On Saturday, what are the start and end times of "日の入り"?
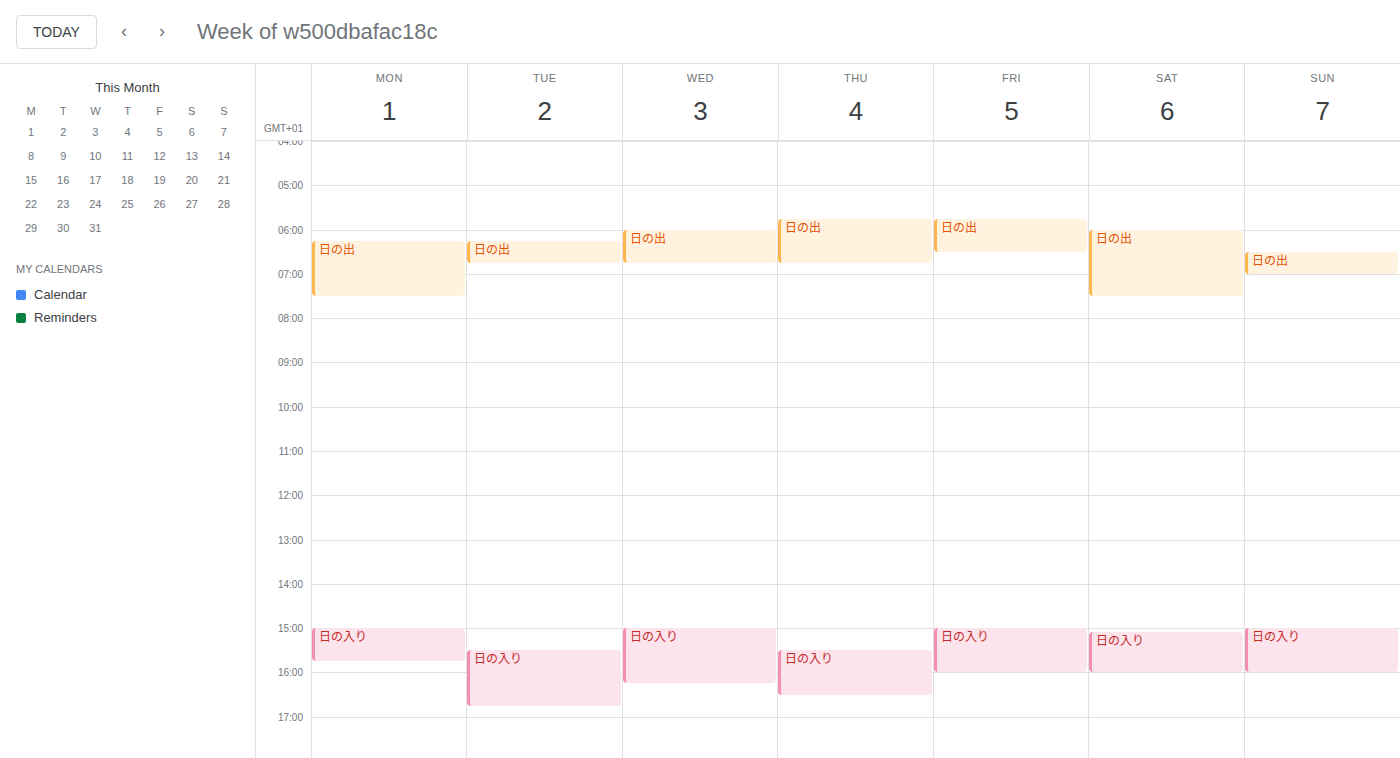
3:05 PM to 4:00 PM